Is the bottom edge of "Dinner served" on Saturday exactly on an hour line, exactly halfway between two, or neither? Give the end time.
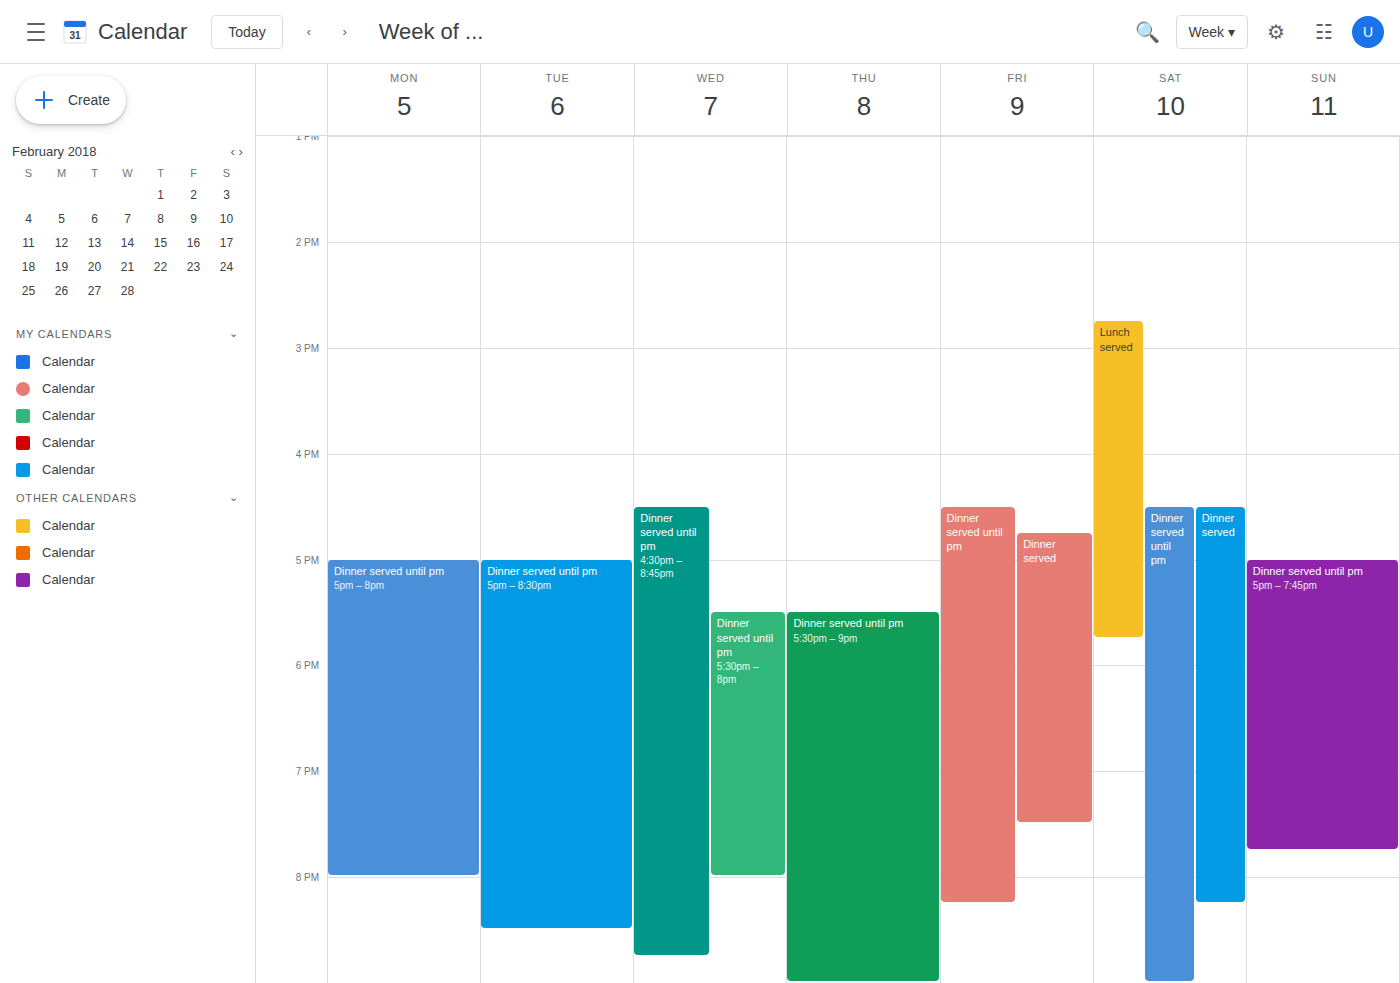
8:15 PM -- neither: a quarter of the way from the 8 PM line to the 9 PM line.